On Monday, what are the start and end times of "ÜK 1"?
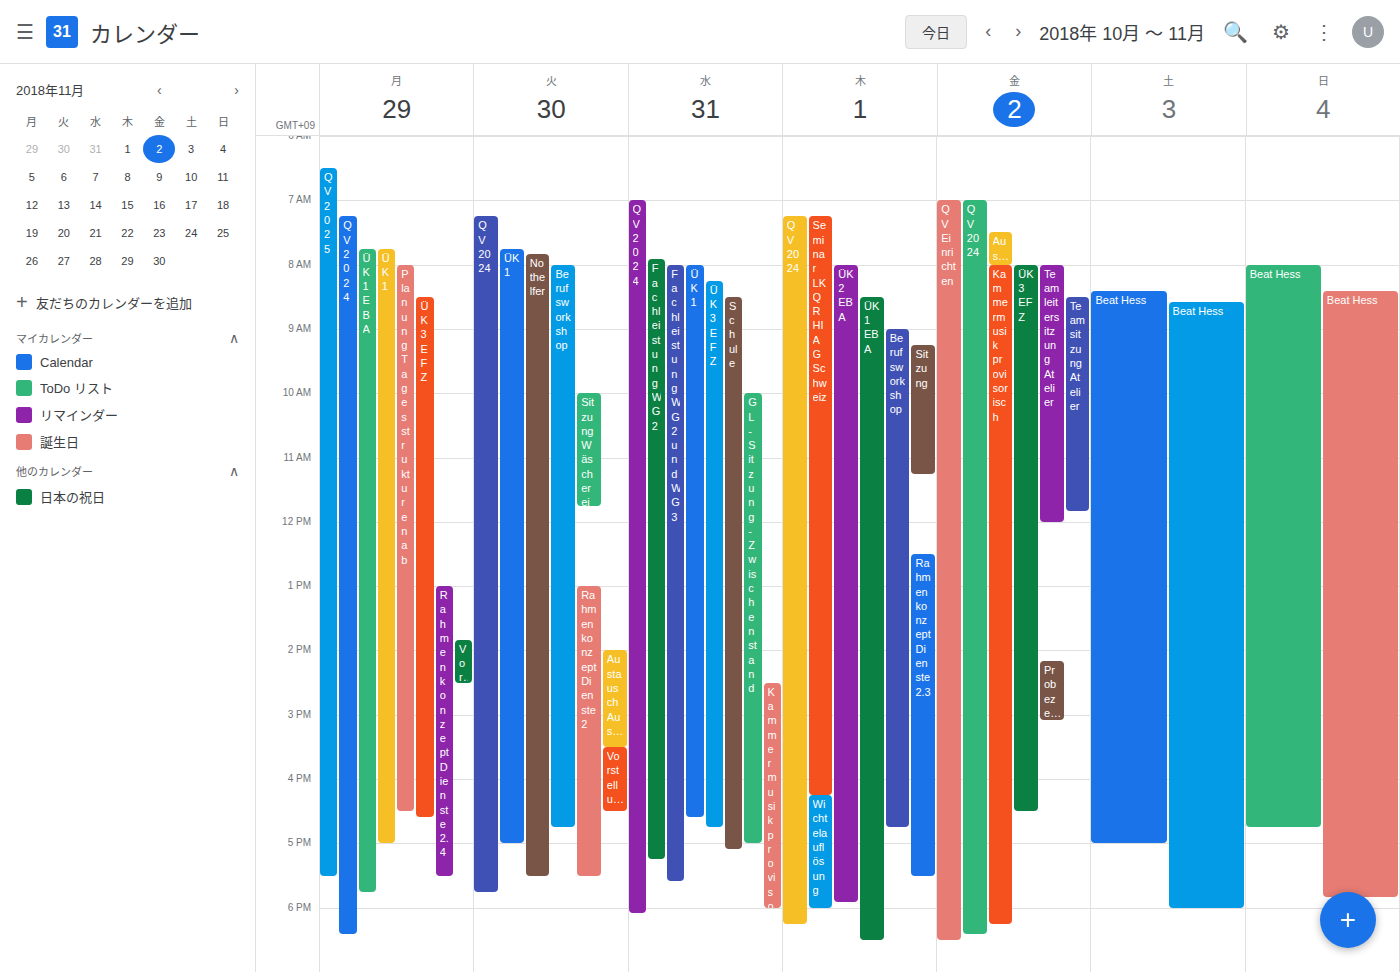
7:45 AM to 5:00 PM